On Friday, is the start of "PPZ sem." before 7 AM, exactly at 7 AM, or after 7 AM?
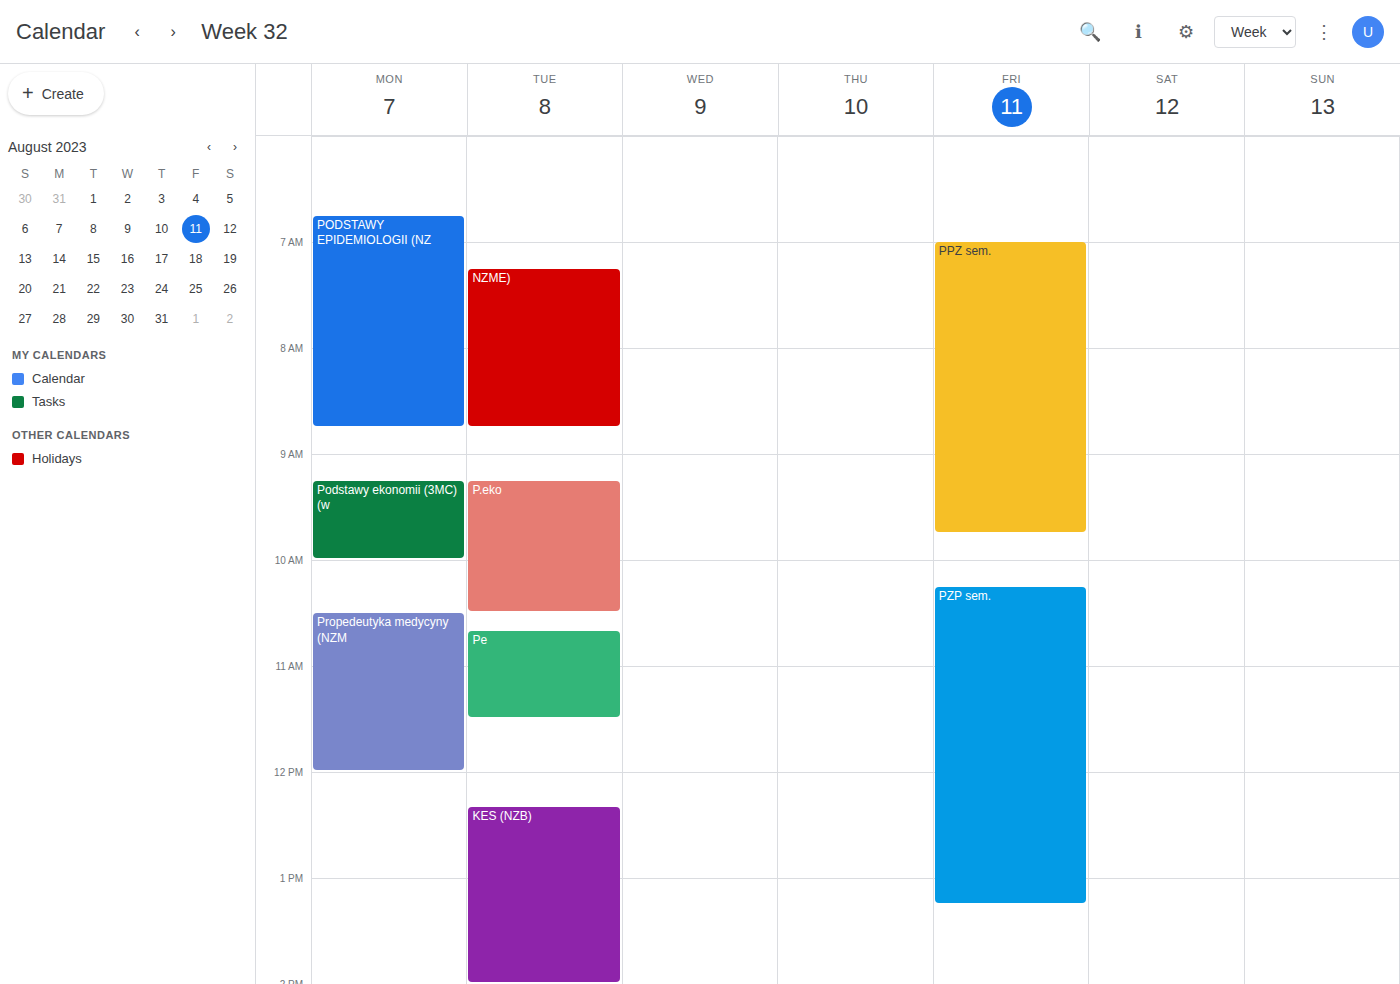
7:00 AM -- exactly at 7 AM, on the 7 AM line.